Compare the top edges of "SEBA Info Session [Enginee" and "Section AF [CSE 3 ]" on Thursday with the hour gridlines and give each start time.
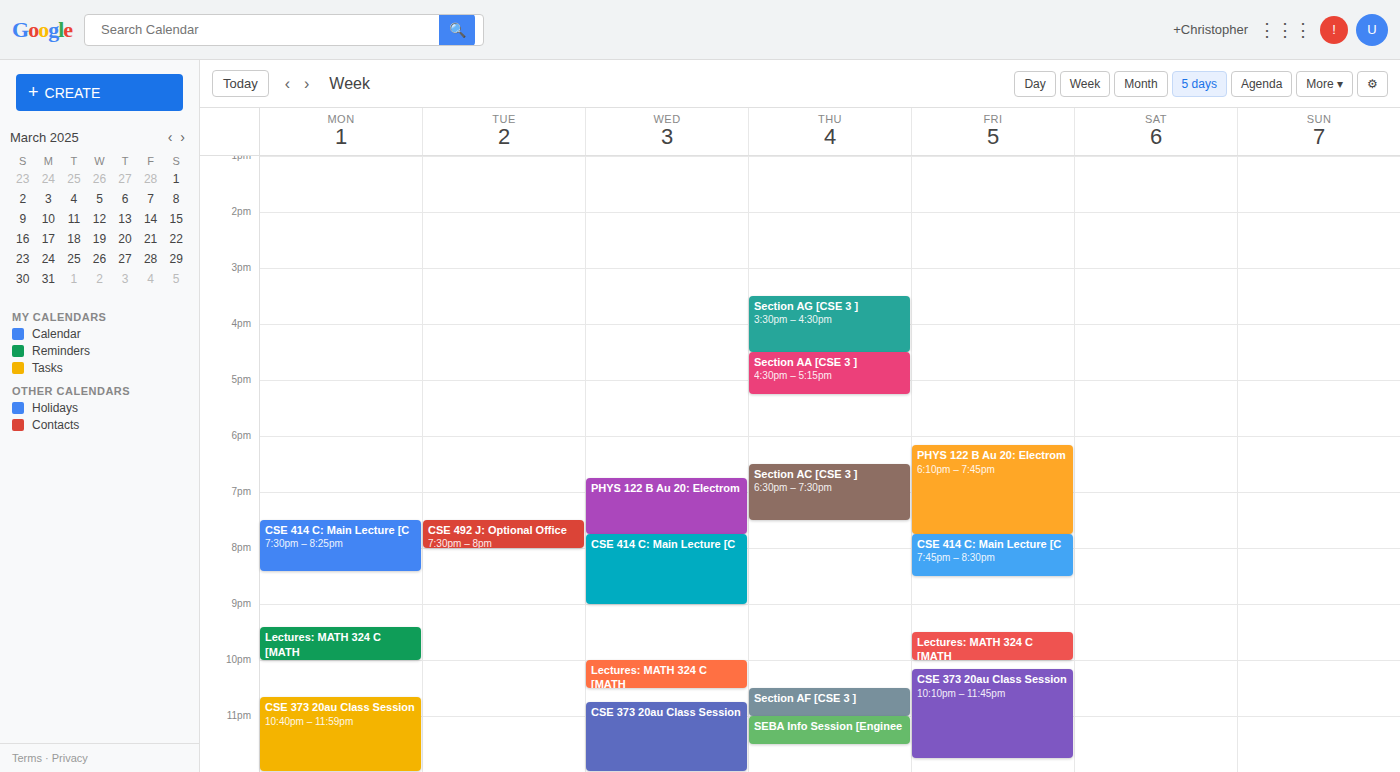
"SEBA Info Session [Enginee": 23:00, exactly on the 23:00 line. "Section AF [CSE 3 ]": 22:30, halfway between the 22:00 and 23:00 lines.